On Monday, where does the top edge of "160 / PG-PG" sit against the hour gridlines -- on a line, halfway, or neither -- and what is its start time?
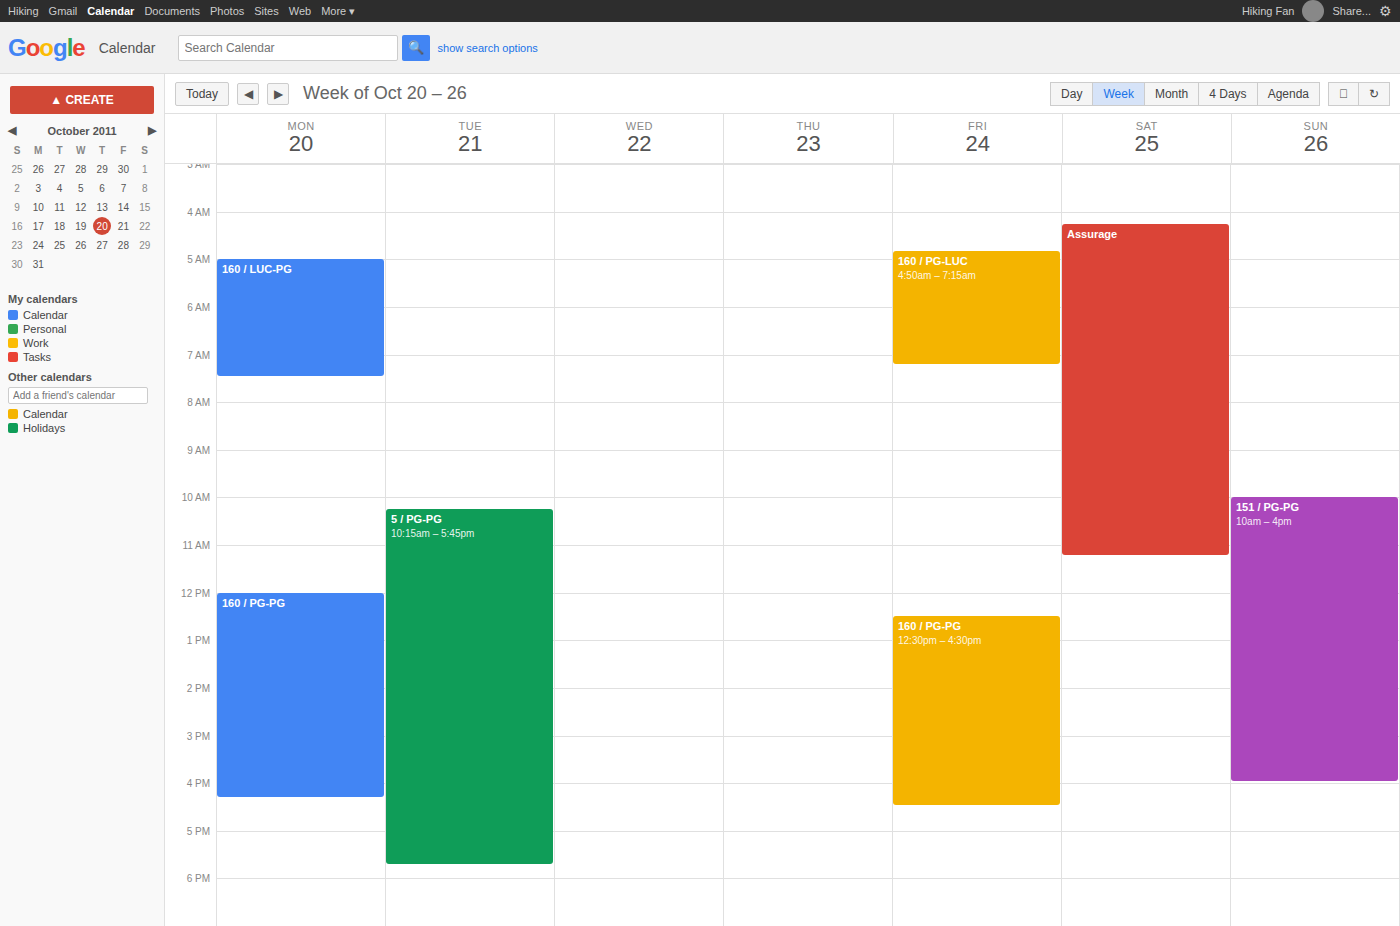
12:00 PM -- exactly on the 12 PM line.